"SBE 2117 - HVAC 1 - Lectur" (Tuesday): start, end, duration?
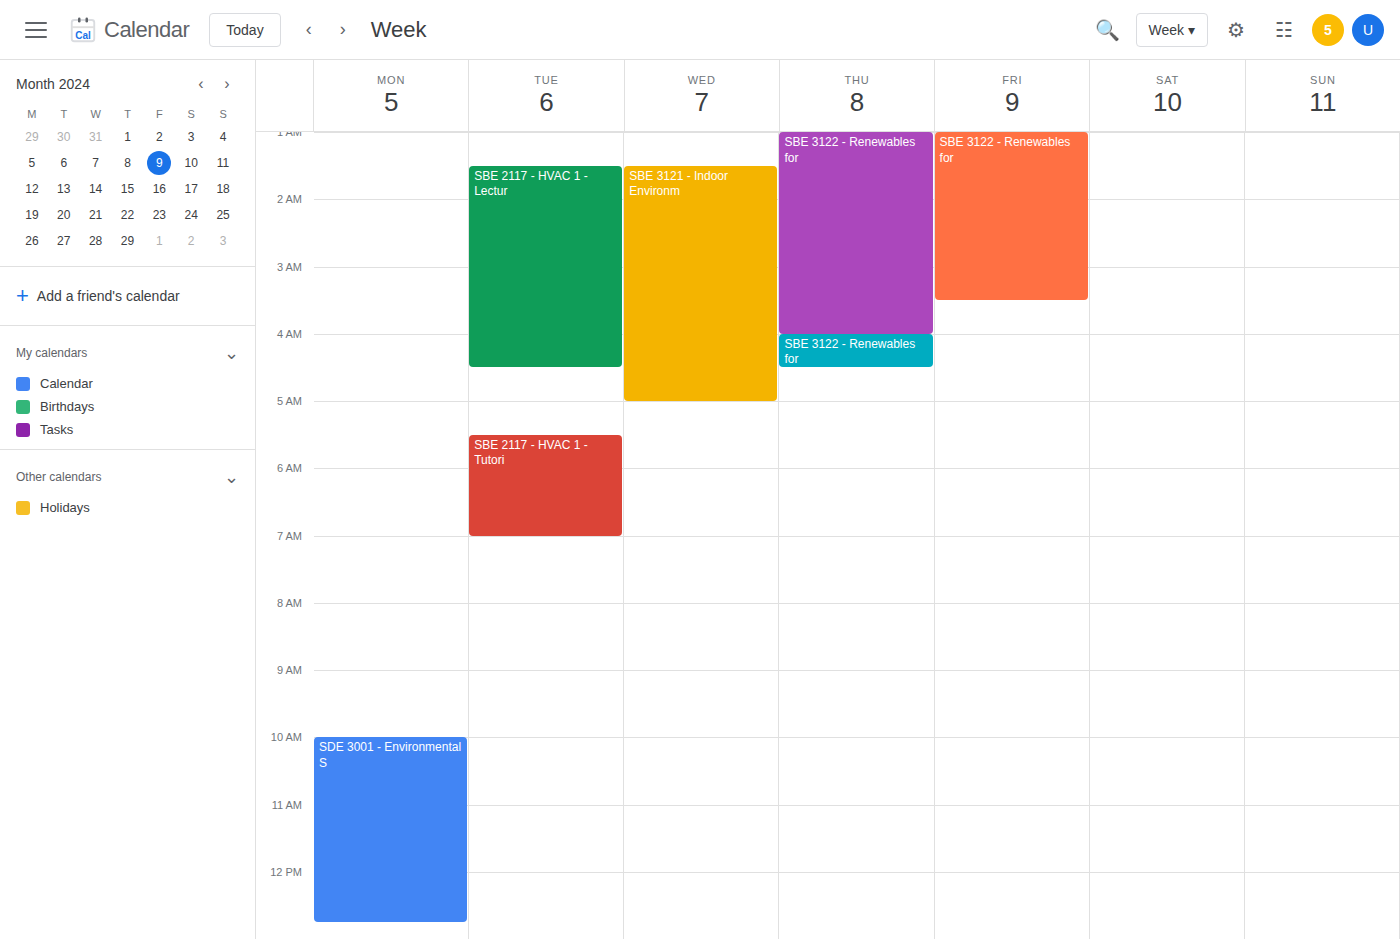
1:30 AM to 4:30 AM, 3 hours